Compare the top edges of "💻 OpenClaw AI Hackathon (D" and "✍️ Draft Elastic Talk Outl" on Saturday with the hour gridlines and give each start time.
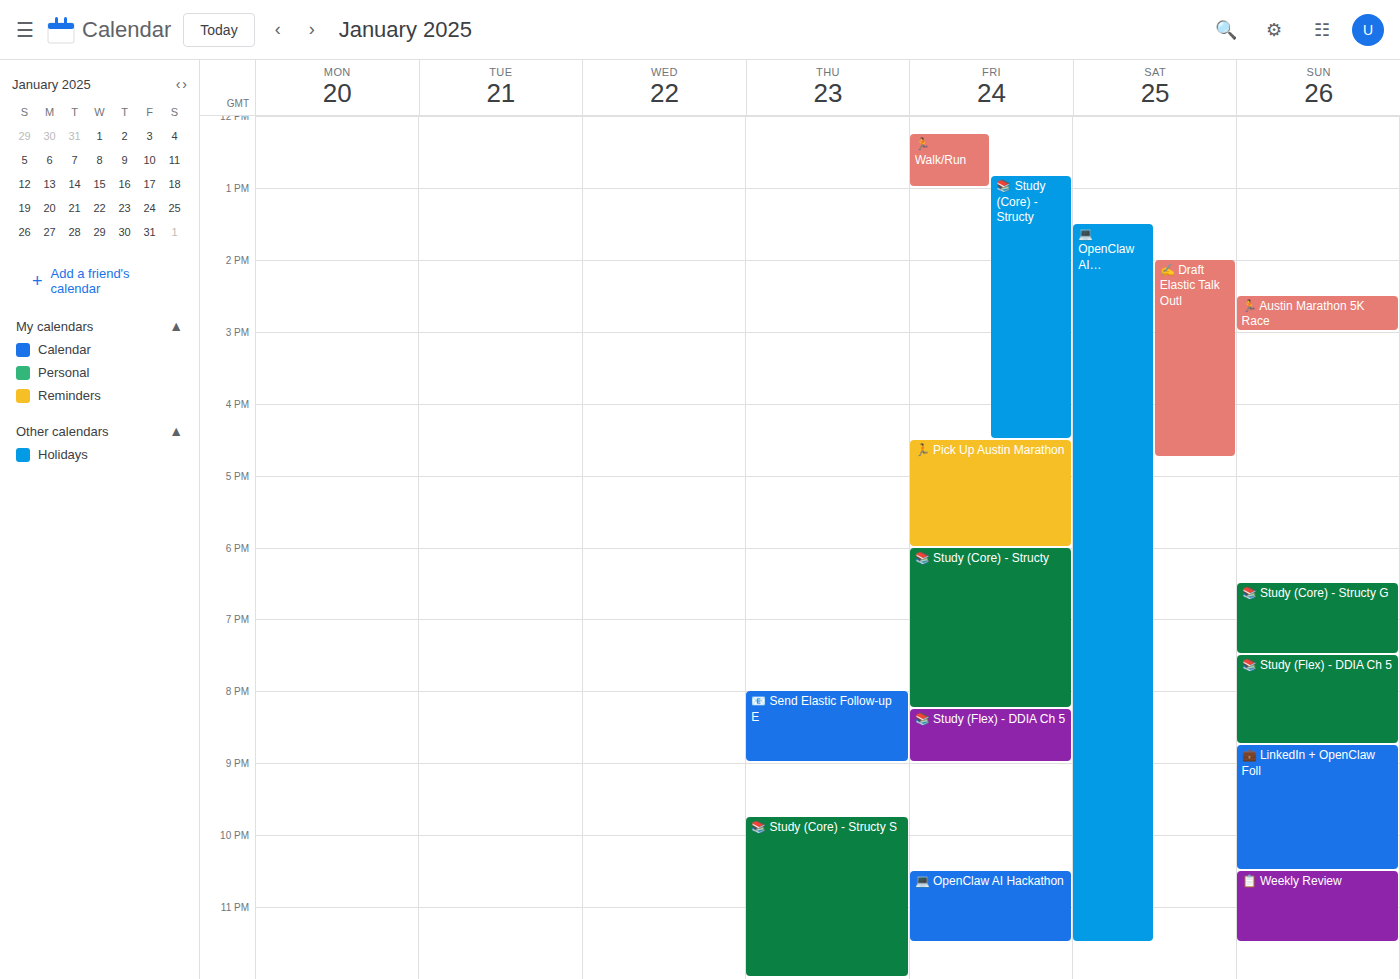
"💻 OpenClaw AI Hackathon (D": 1:30 PM, halfway between the 1 PM and 2 PM lines. "✍️ Draft Elastic Talk Outl": 2:00 PM, exactly on the 2 PM line.